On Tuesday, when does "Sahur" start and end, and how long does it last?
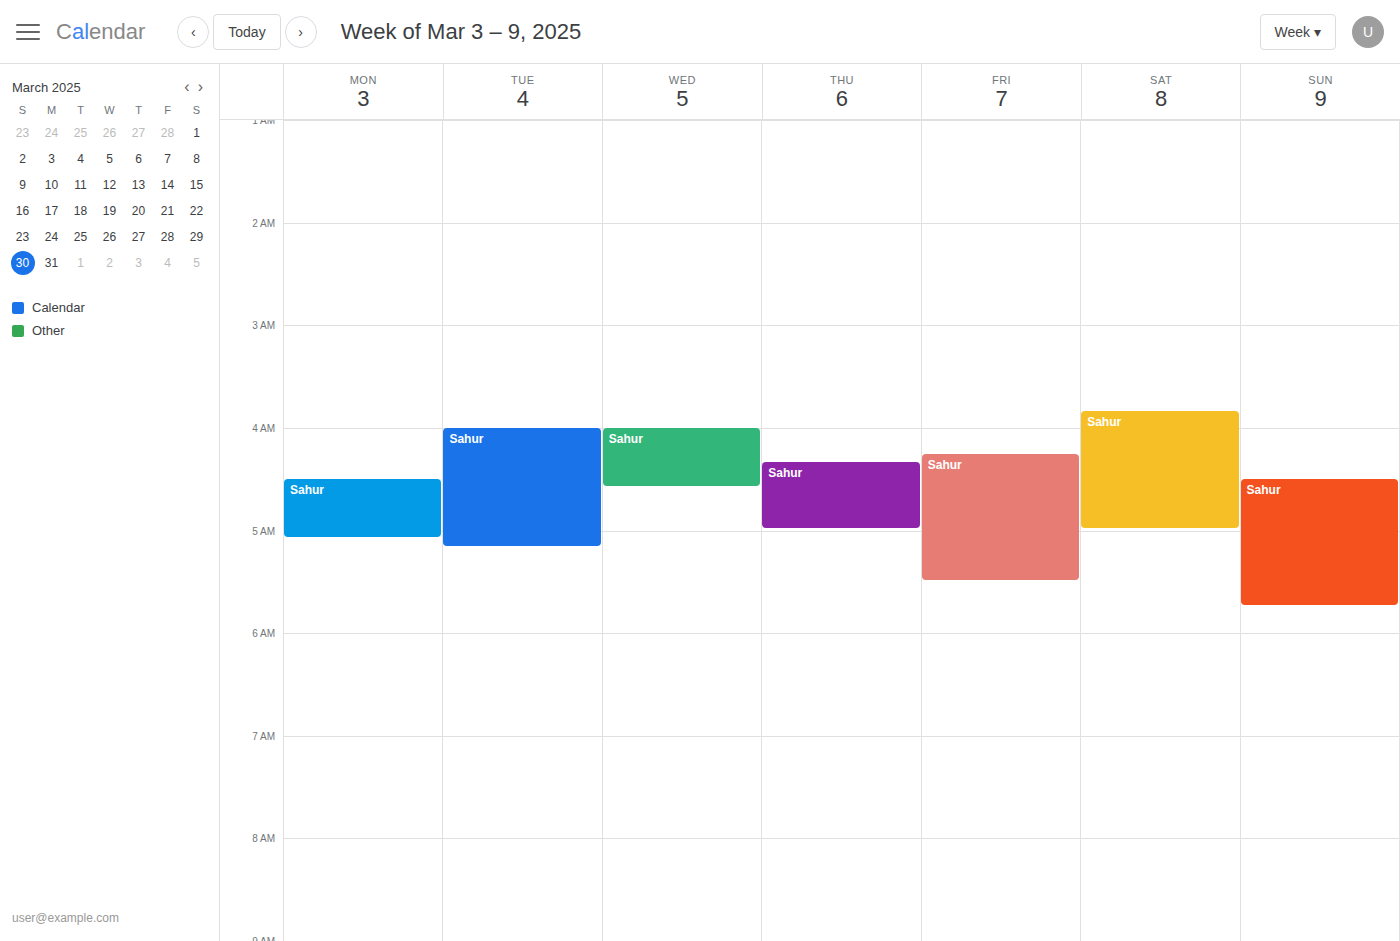
4:00 AM to 5:10 AM, 1 hour 10 minutes